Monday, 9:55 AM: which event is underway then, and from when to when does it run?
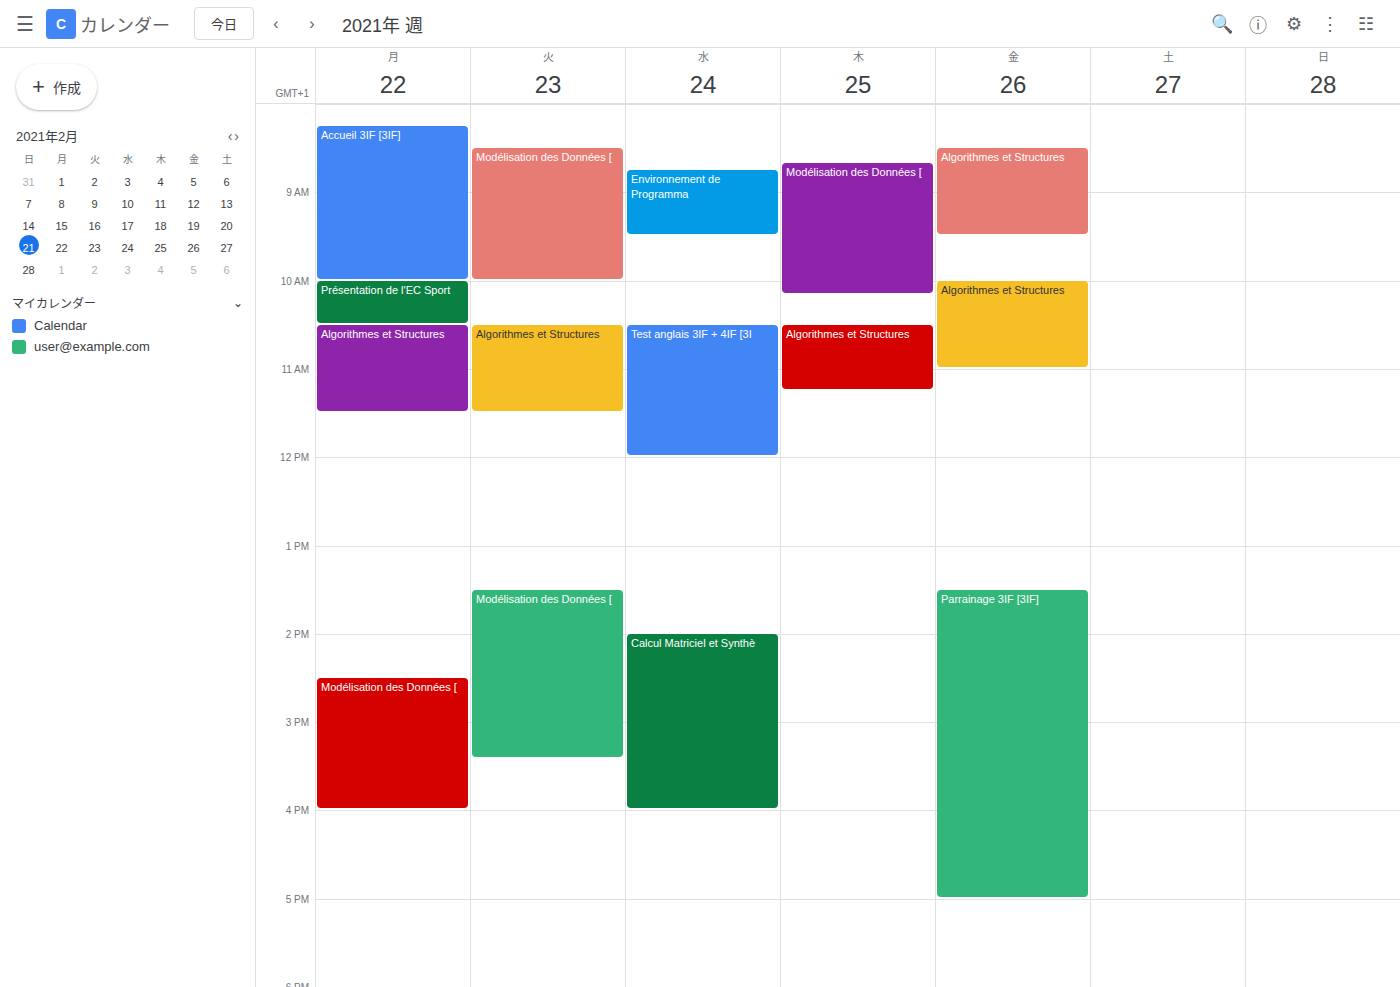
"Accueil 3IF [3IF]", 8:15 AM to 10:00 AM